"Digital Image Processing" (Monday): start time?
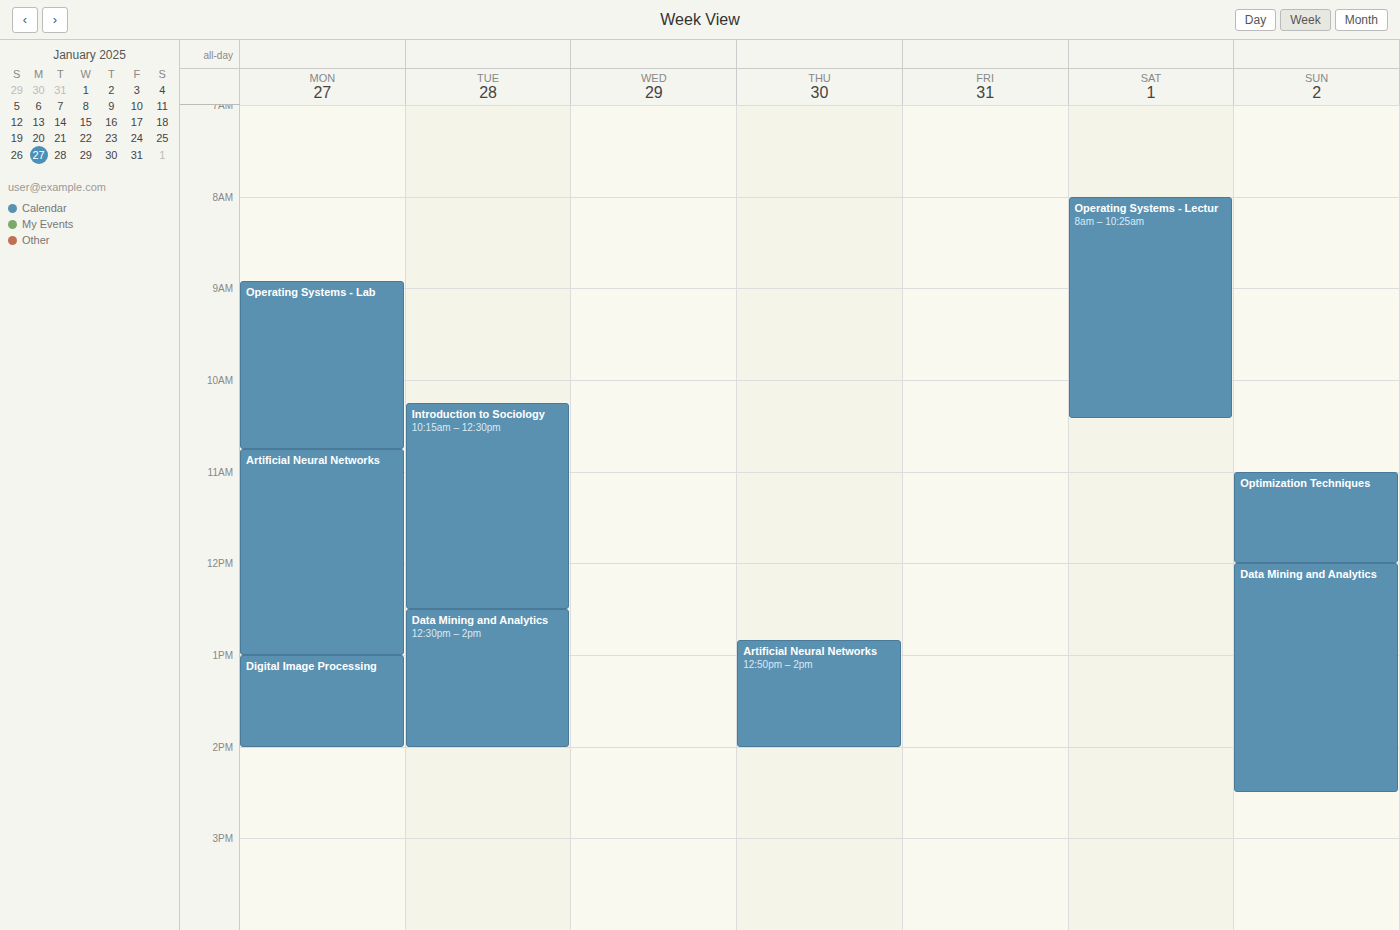
1:00 PM